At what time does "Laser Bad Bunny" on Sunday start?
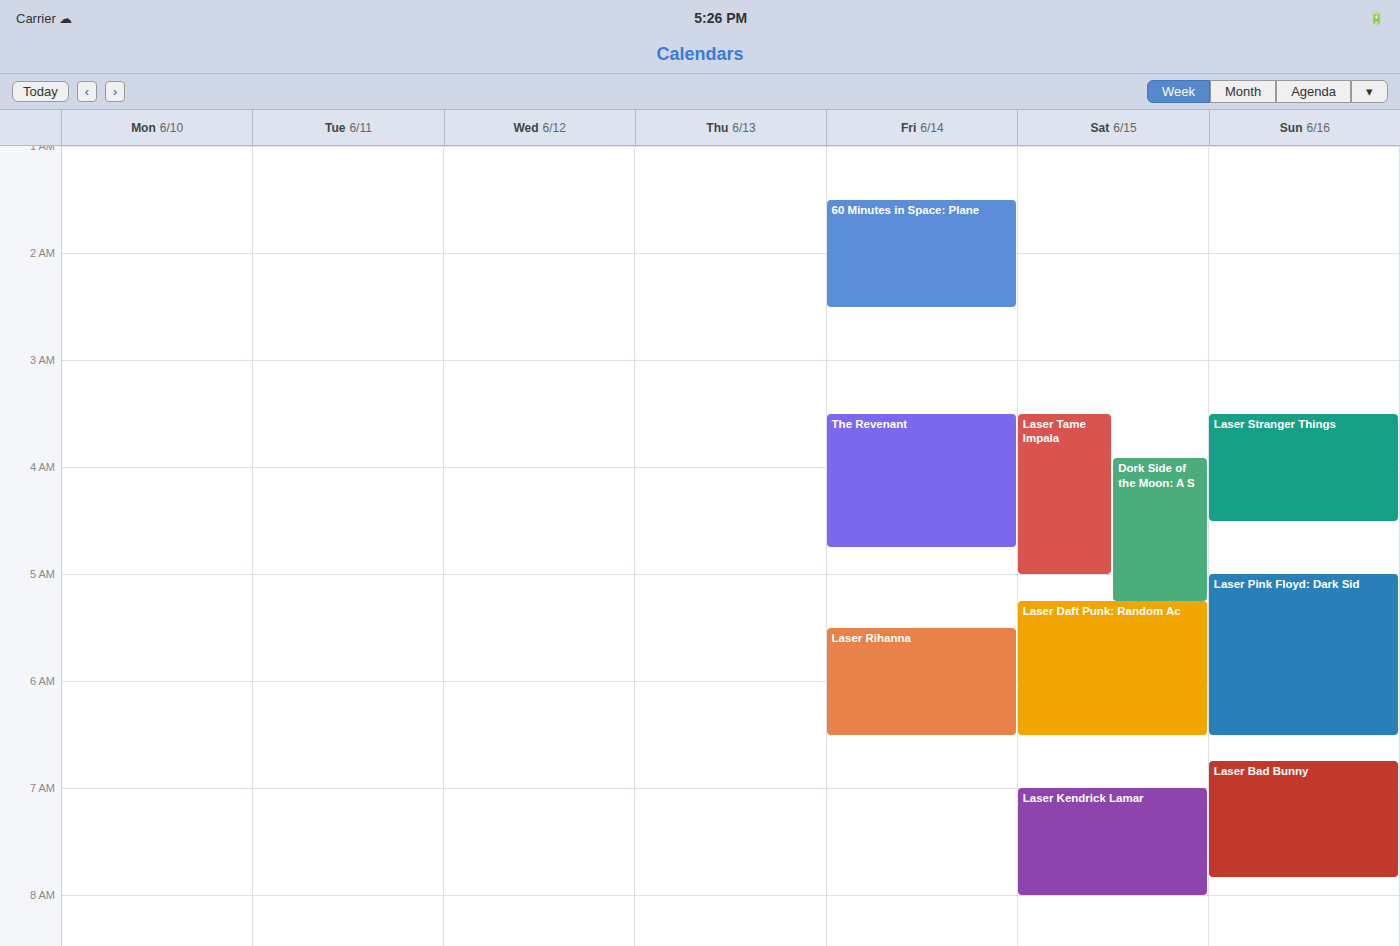
6:45 AM